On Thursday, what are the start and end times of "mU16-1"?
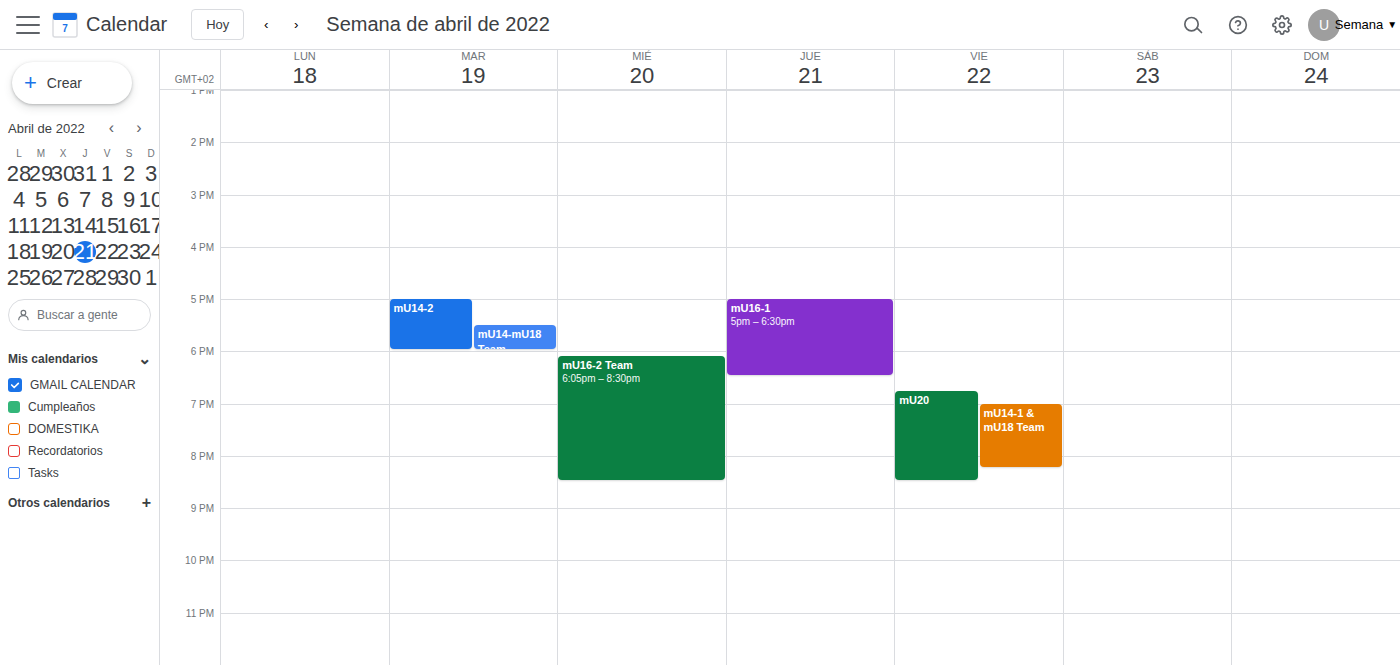
5:00 PM to 6:30 PM